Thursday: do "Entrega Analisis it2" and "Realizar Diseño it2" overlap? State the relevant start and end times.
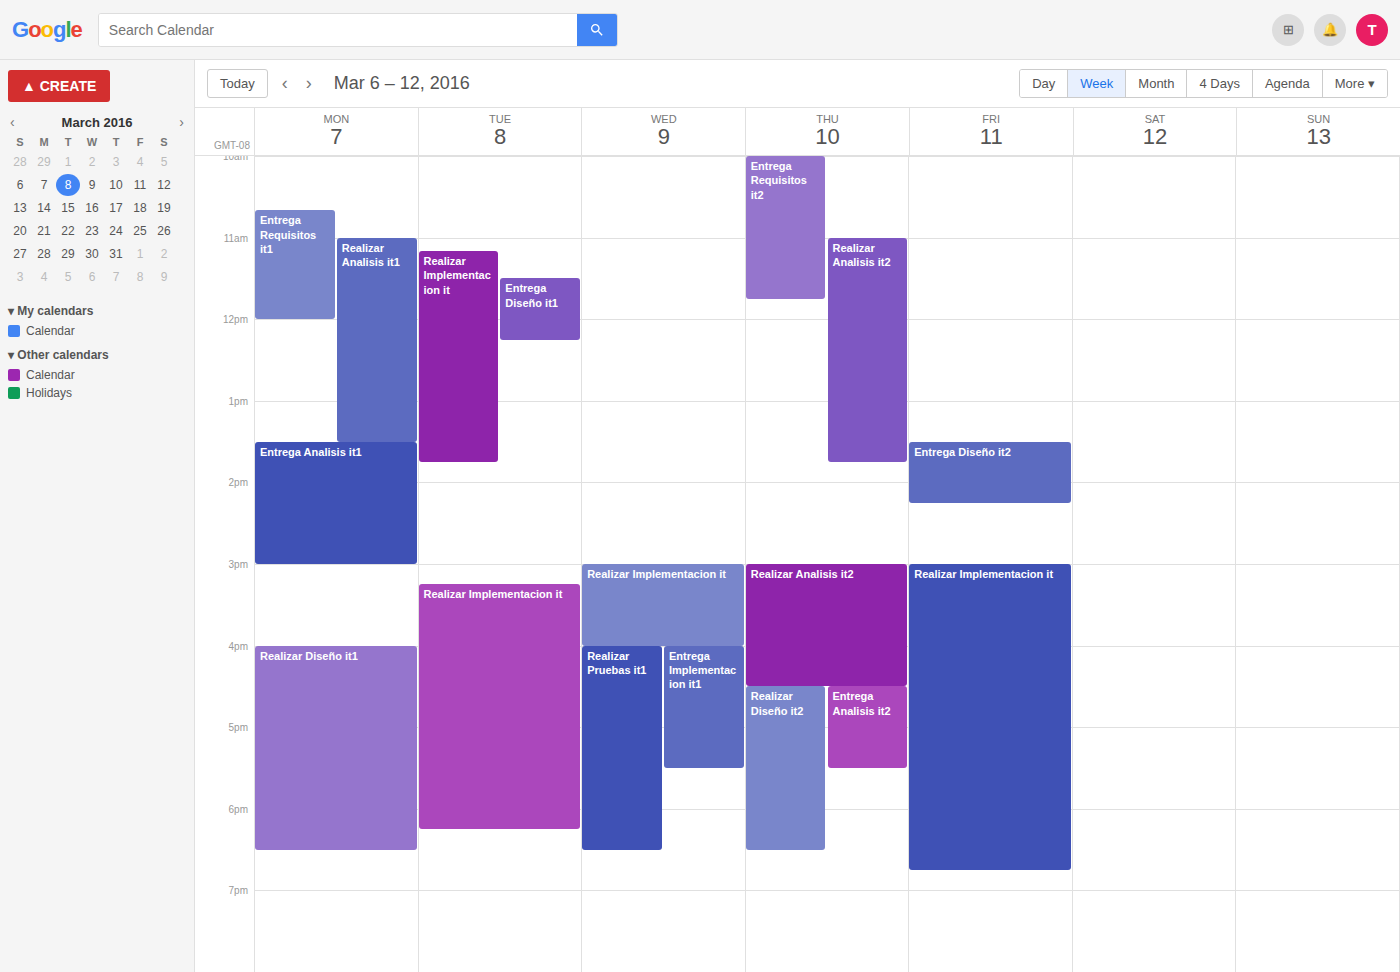
"Entrega Analisis it2" runs 4:30 PM to 5:30 PM, inside "Realizar Diseño it2" -- they overlap.